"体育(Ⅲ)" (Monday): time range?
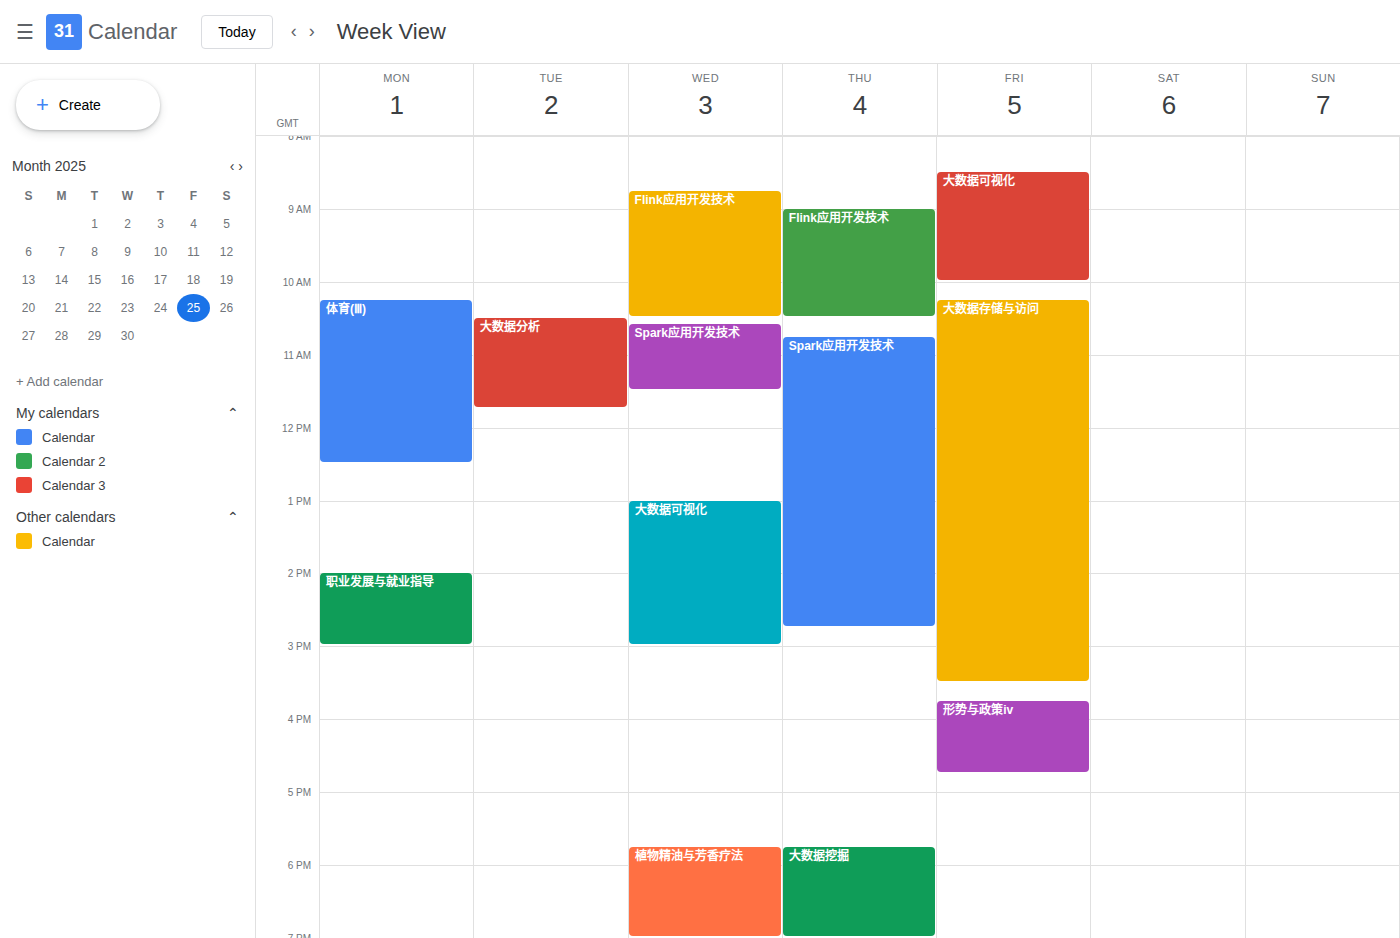
10:15 AM to 12:30 PM